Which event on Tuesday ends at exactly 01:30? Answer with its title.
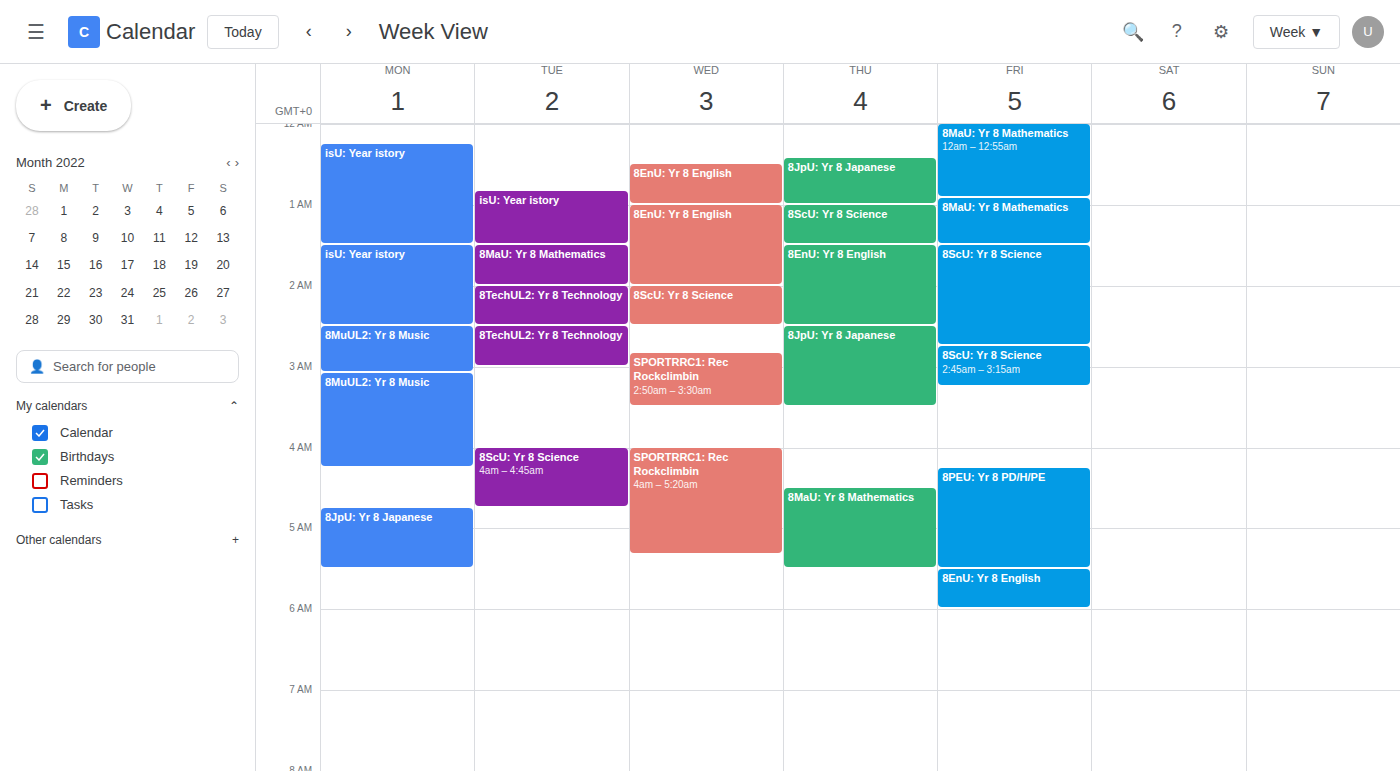
"isU: Year istory"